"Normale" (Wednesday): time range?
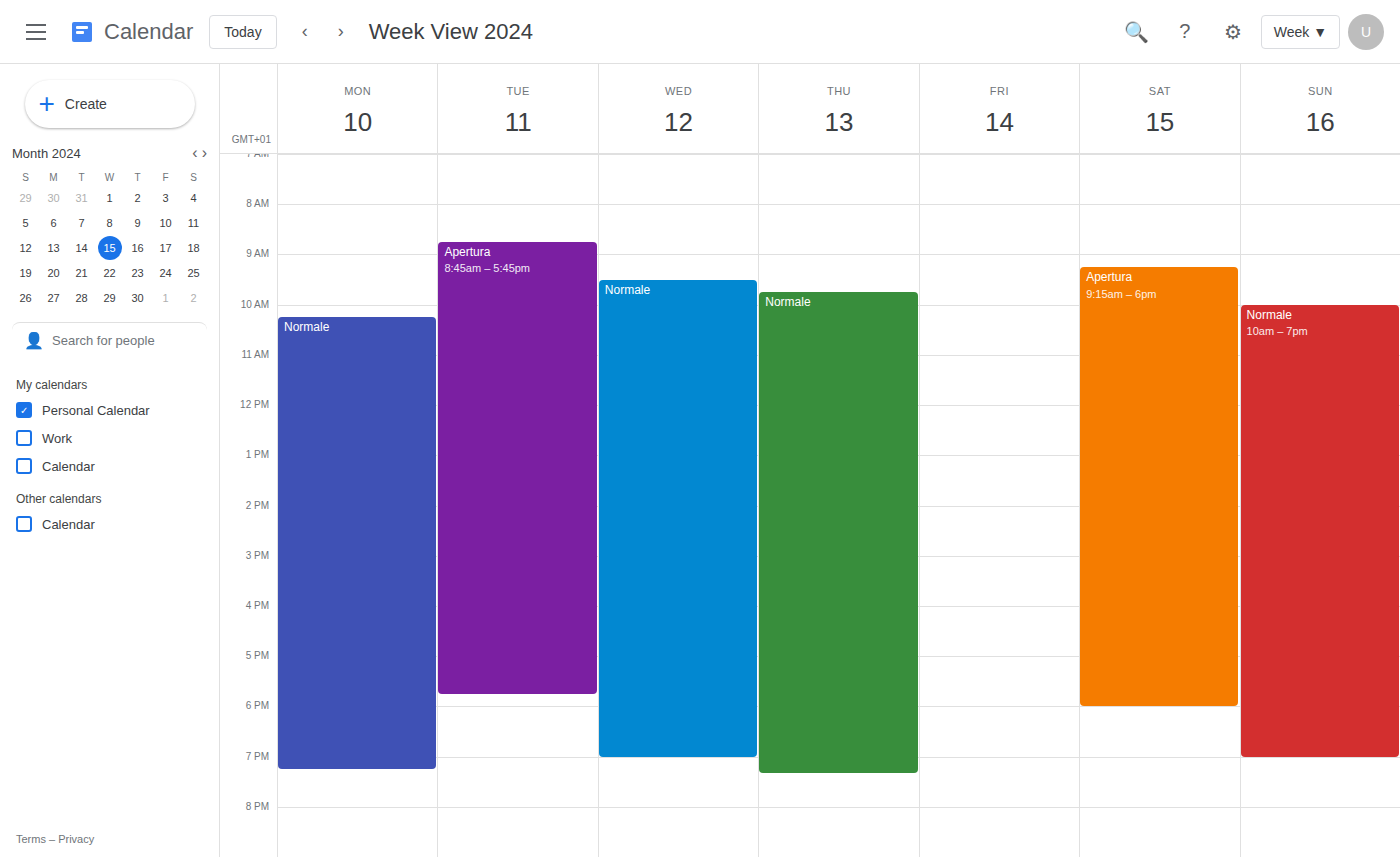
9:30 AM to 7:00 PM